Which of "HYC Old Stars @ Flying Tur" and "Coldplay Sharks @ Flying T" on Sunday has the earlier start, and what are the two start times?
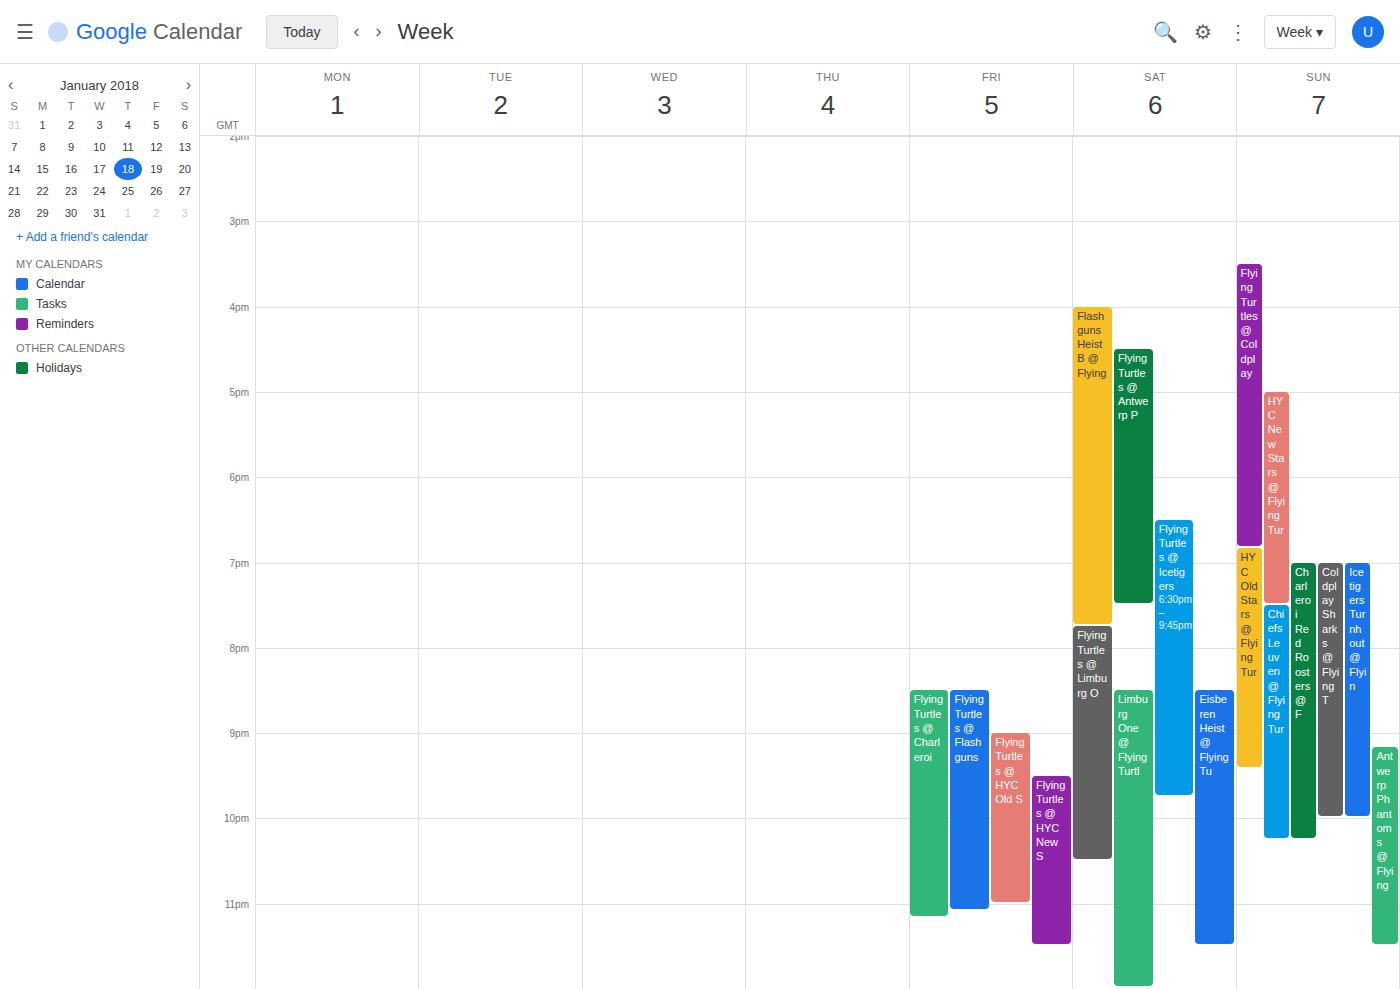
"HYC Old Stars @ Flying Tur" 6:50 PM; "Coldplay Sharks @ Flying T" 7:00 PM.